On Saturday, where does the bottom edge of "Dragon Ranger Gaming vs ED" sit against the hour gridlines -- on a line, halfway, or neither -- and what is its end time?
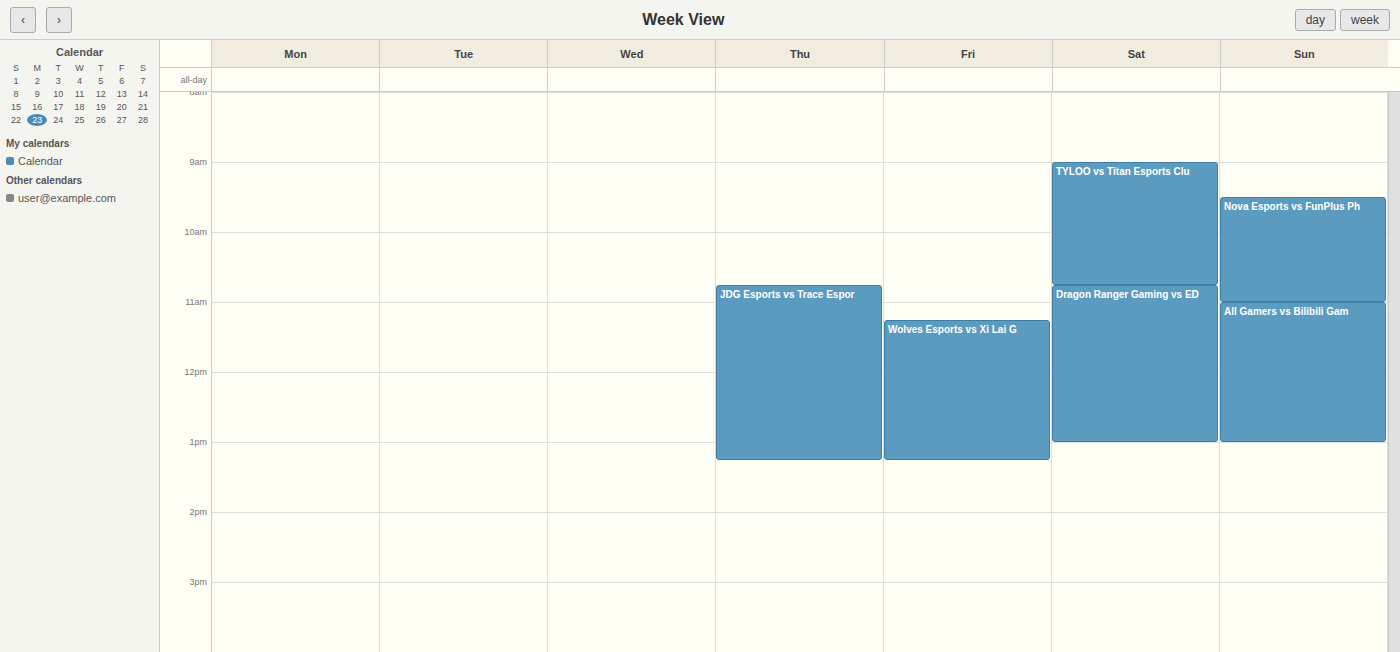
1:00 PM -- exactly on the 1 PM line.